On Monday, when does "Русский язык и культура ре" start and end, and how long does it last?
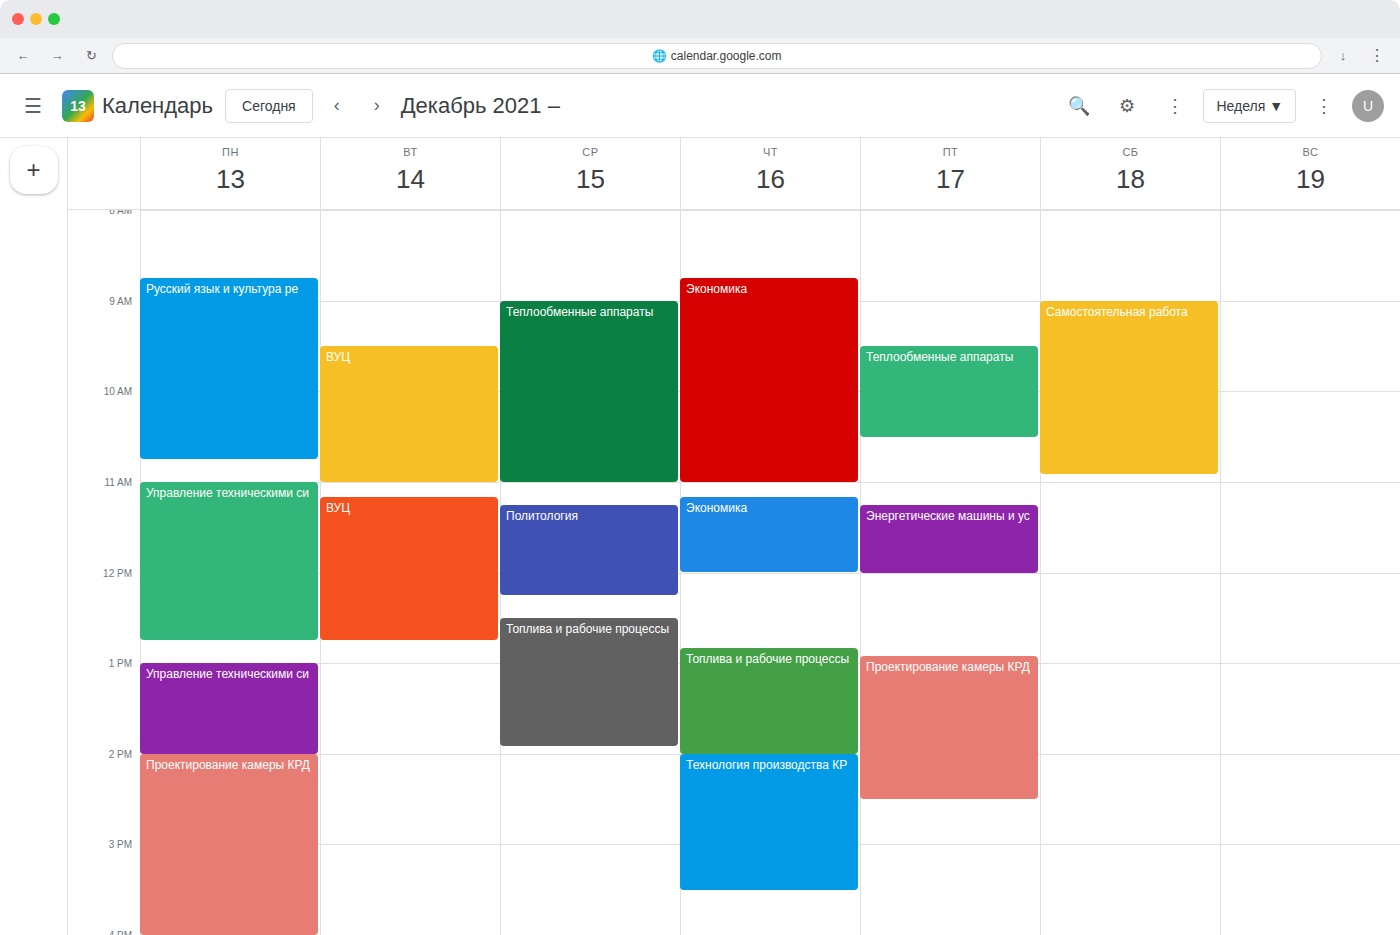
8:45 AM to 10:45 AM, 2 hours